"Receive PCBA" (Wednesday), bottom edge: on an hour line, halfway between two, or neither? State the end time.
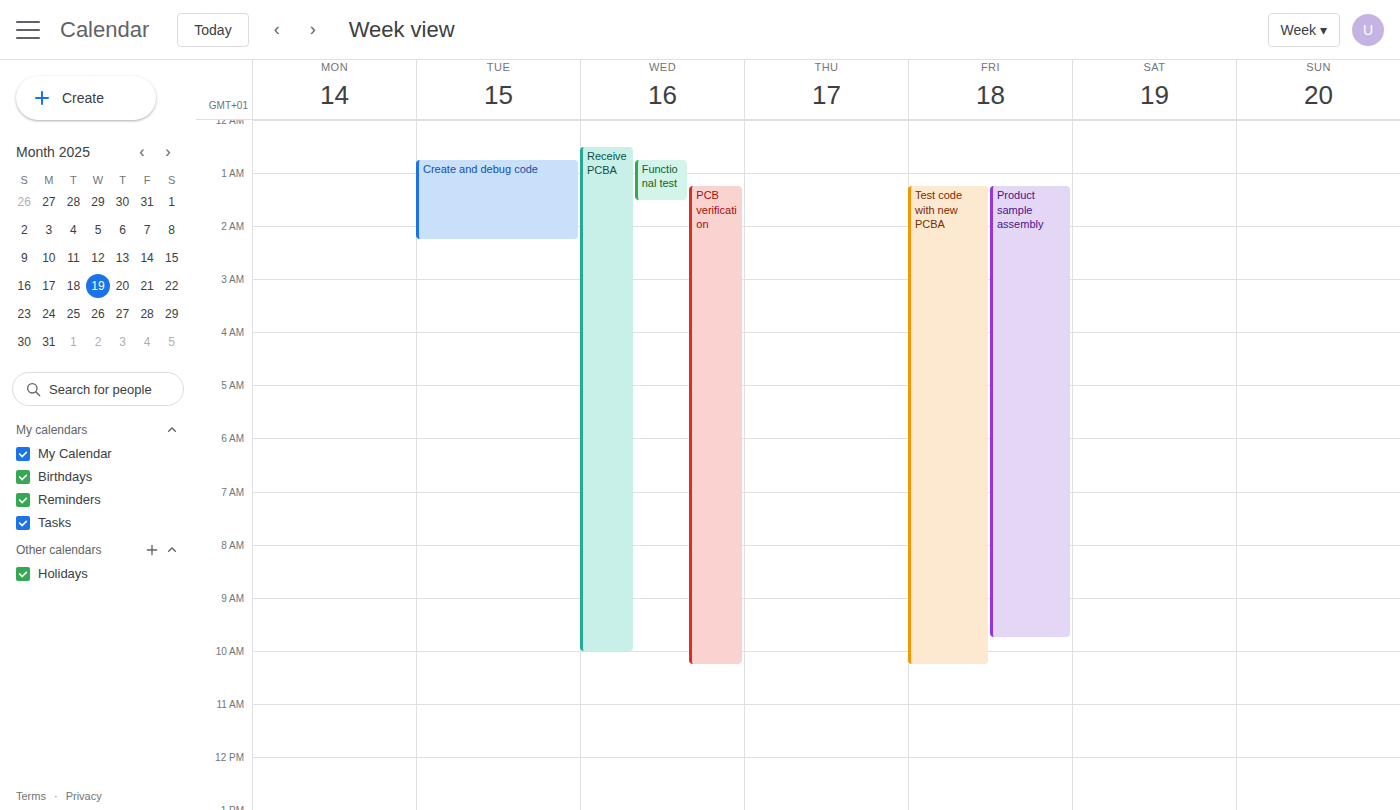
10:00 AM -- exactly on the 10 AM line.